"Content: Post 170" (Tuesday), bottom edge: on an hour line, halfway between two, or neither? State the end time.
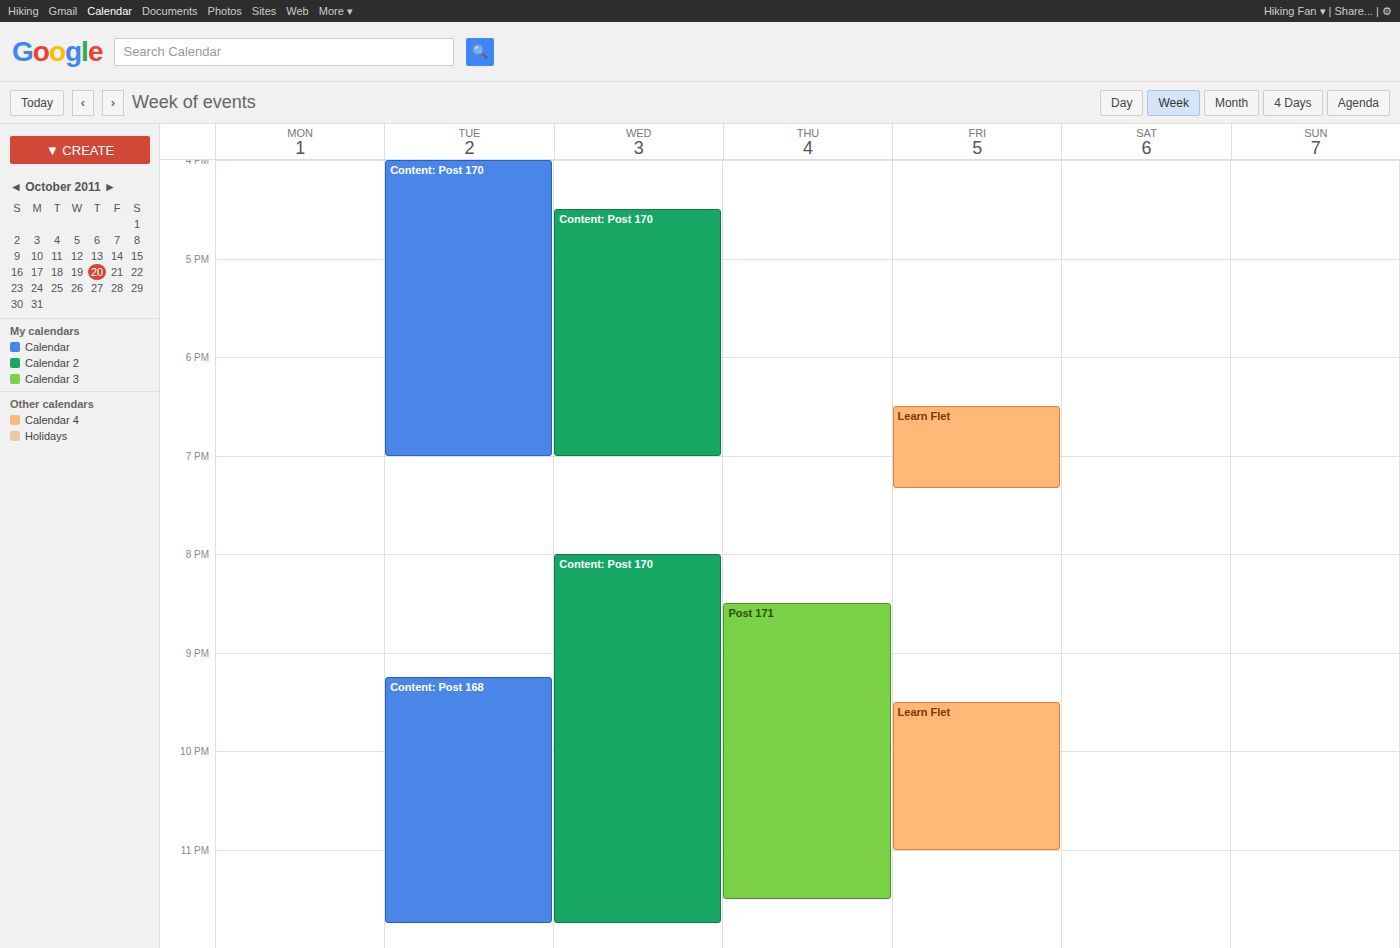
7:00 PM -- exactly on the 7 PM line.